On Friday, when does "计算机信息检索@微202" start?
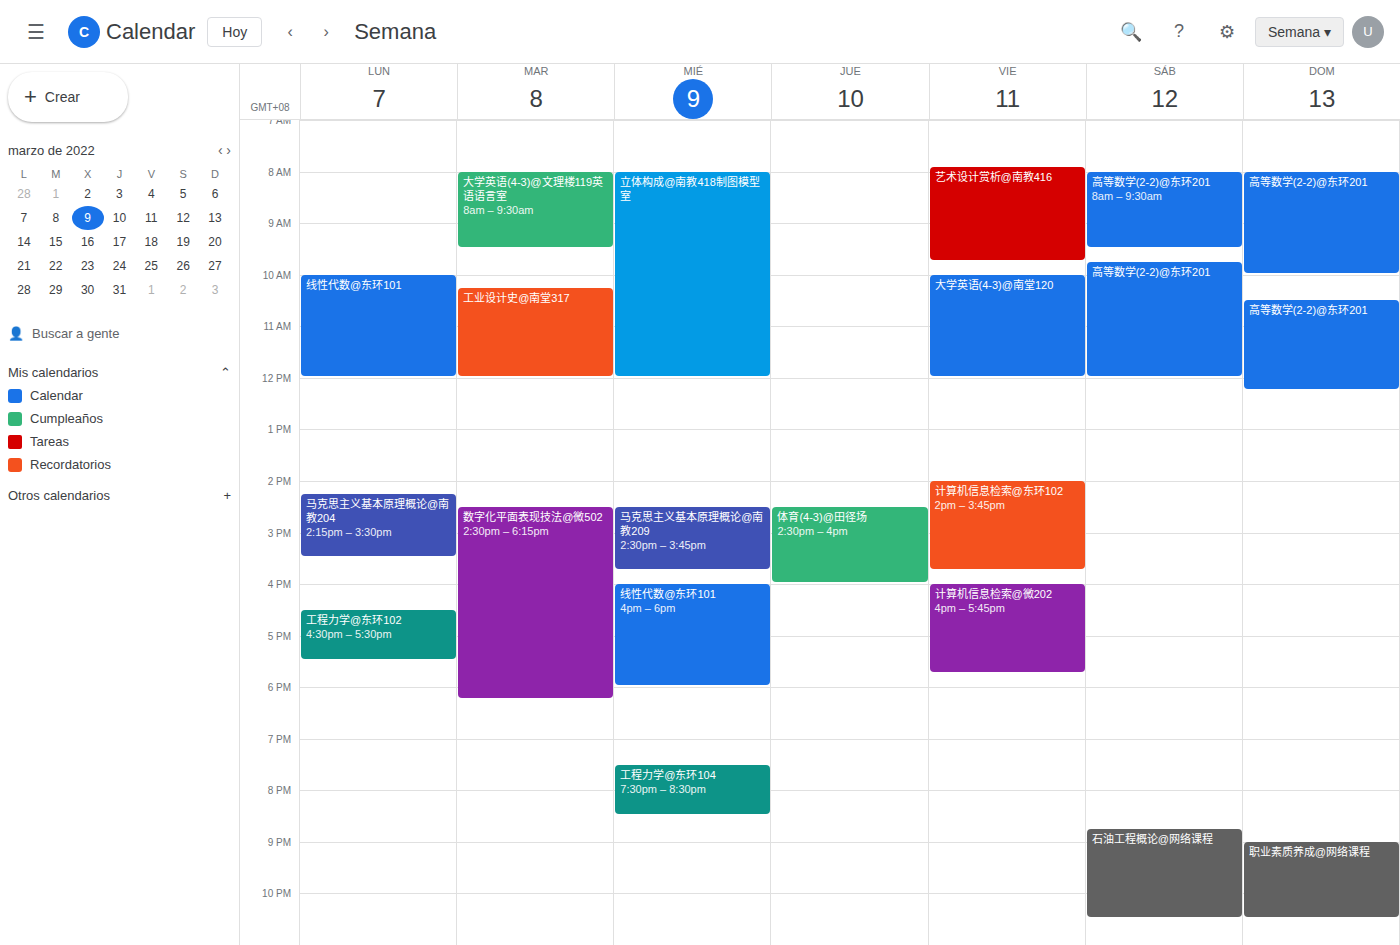
4:00 PM